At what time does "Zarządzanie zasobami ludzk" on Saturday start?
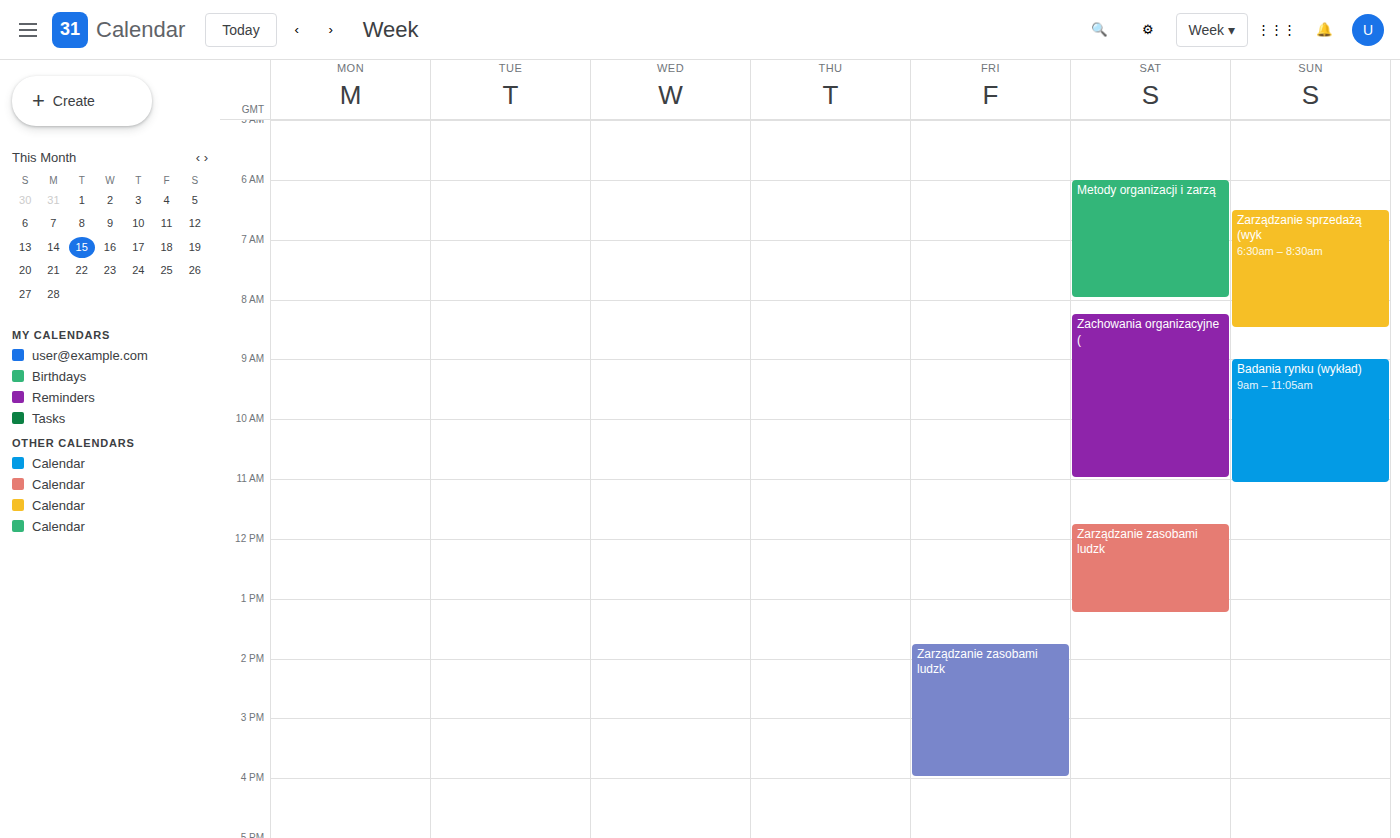
11:45 AM